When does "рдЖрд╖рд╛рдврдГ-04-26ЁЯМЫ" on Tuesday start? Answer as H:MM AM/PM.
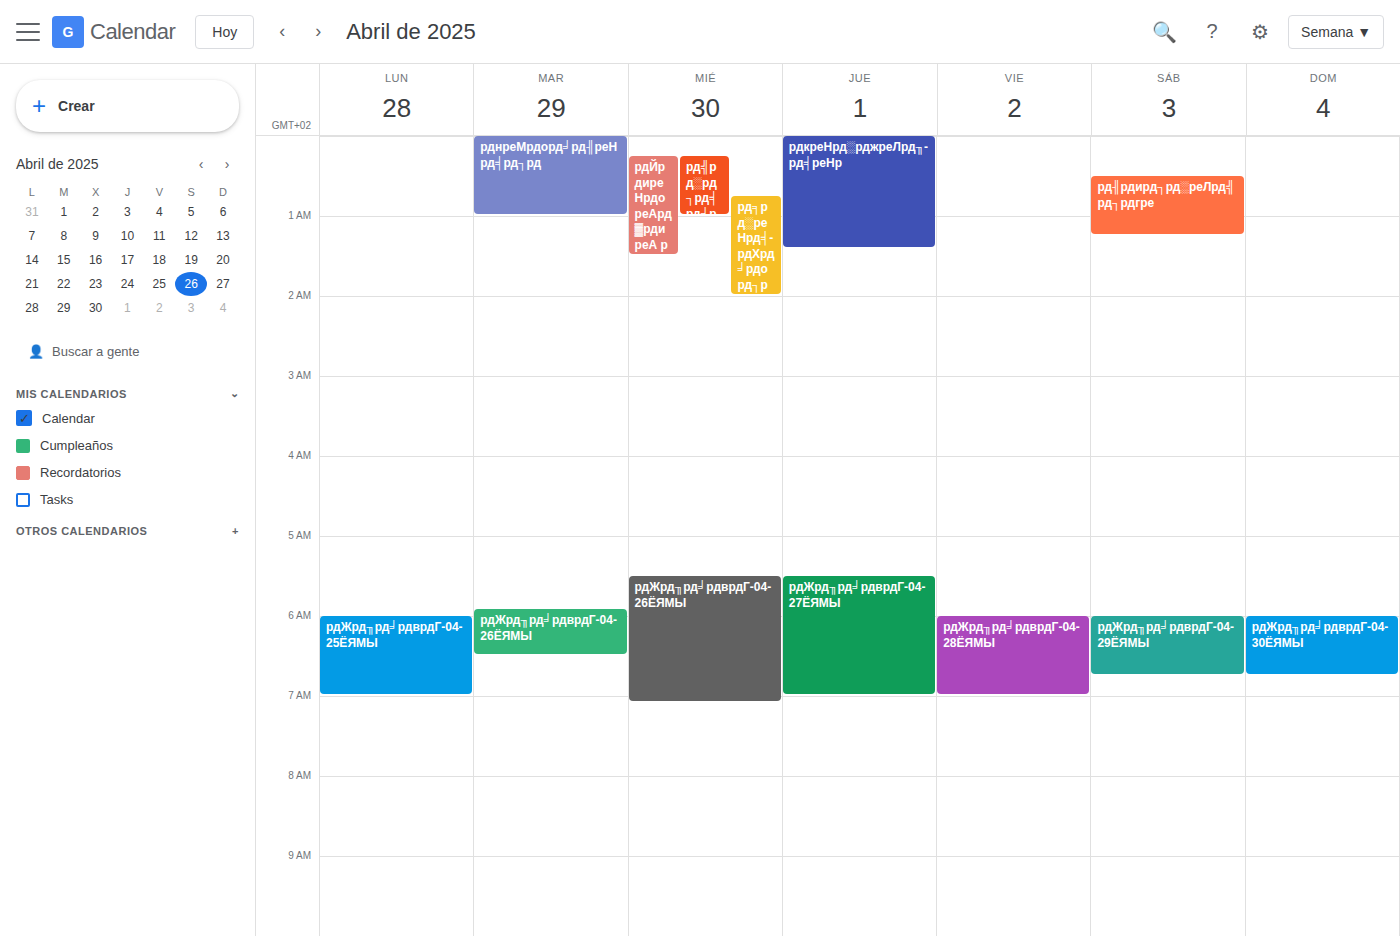
5:55 AM